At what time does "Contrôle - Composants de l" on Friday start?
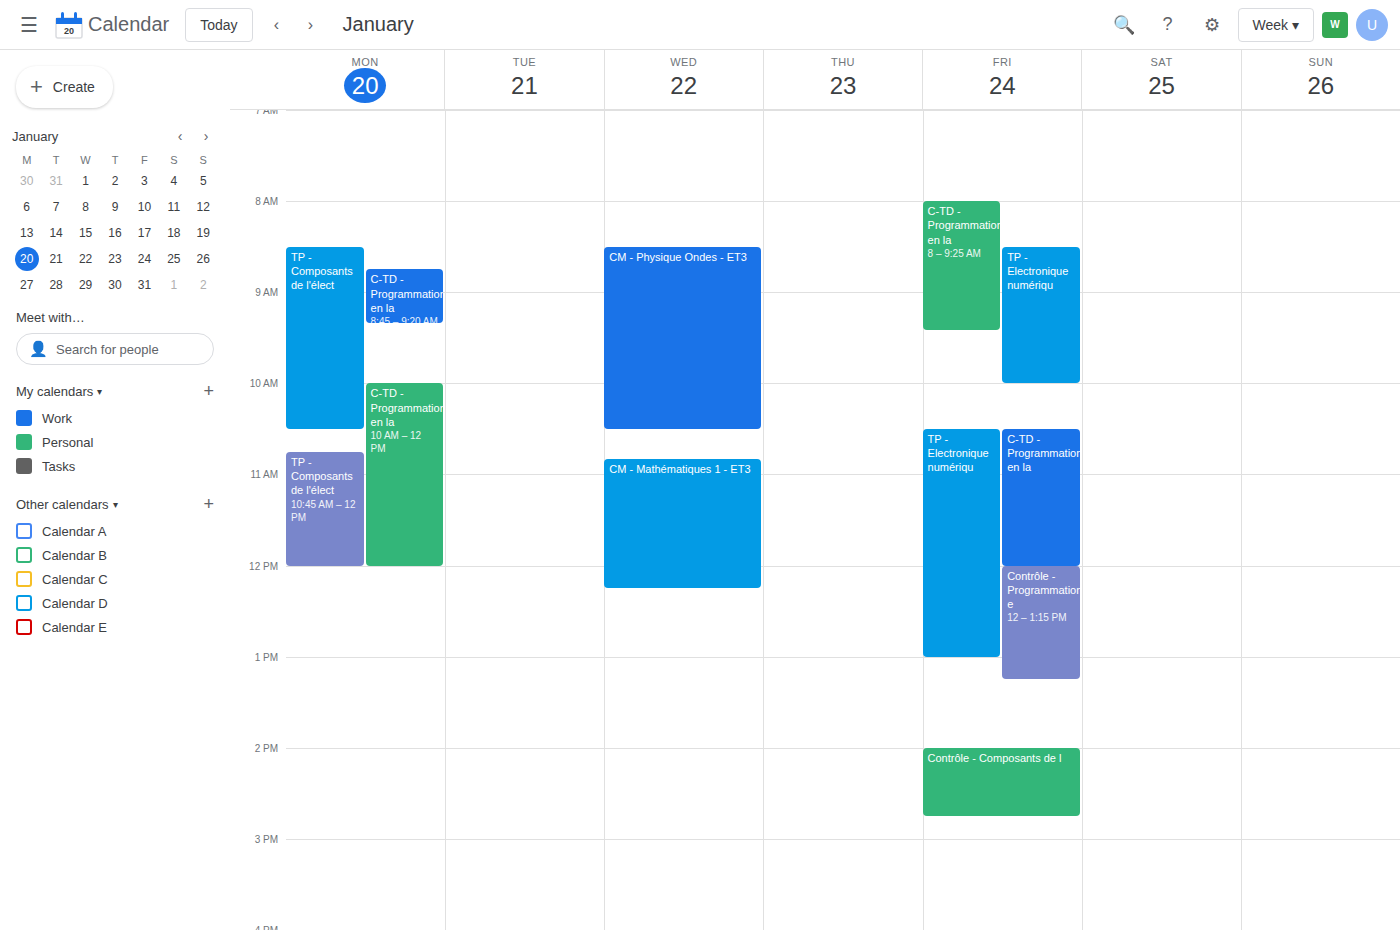
2:00 PM